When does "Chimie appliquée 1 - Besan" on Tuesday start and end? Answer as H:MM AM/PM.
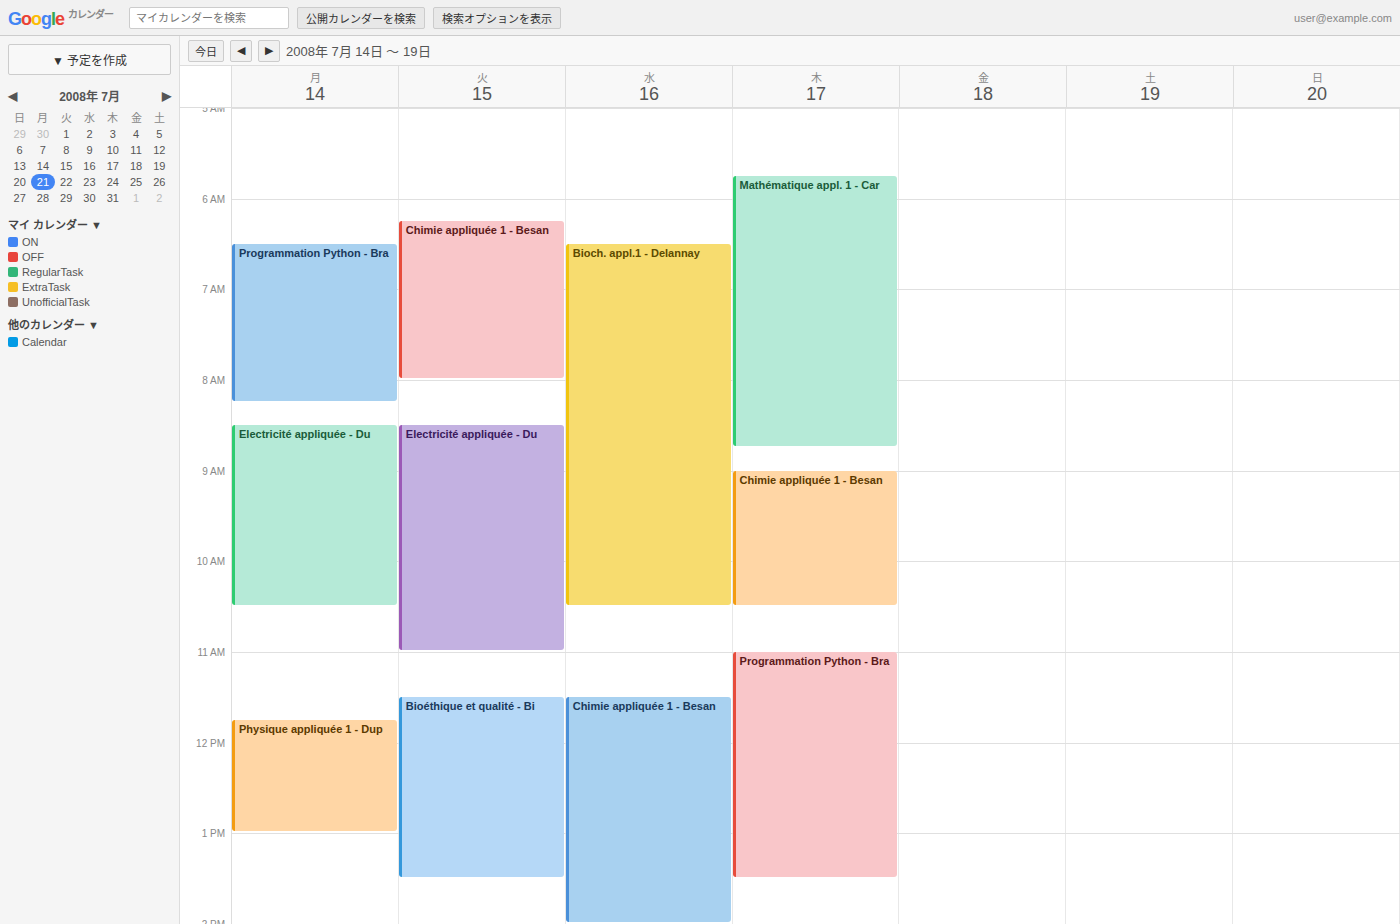
6:15 AM to 8:00 AM